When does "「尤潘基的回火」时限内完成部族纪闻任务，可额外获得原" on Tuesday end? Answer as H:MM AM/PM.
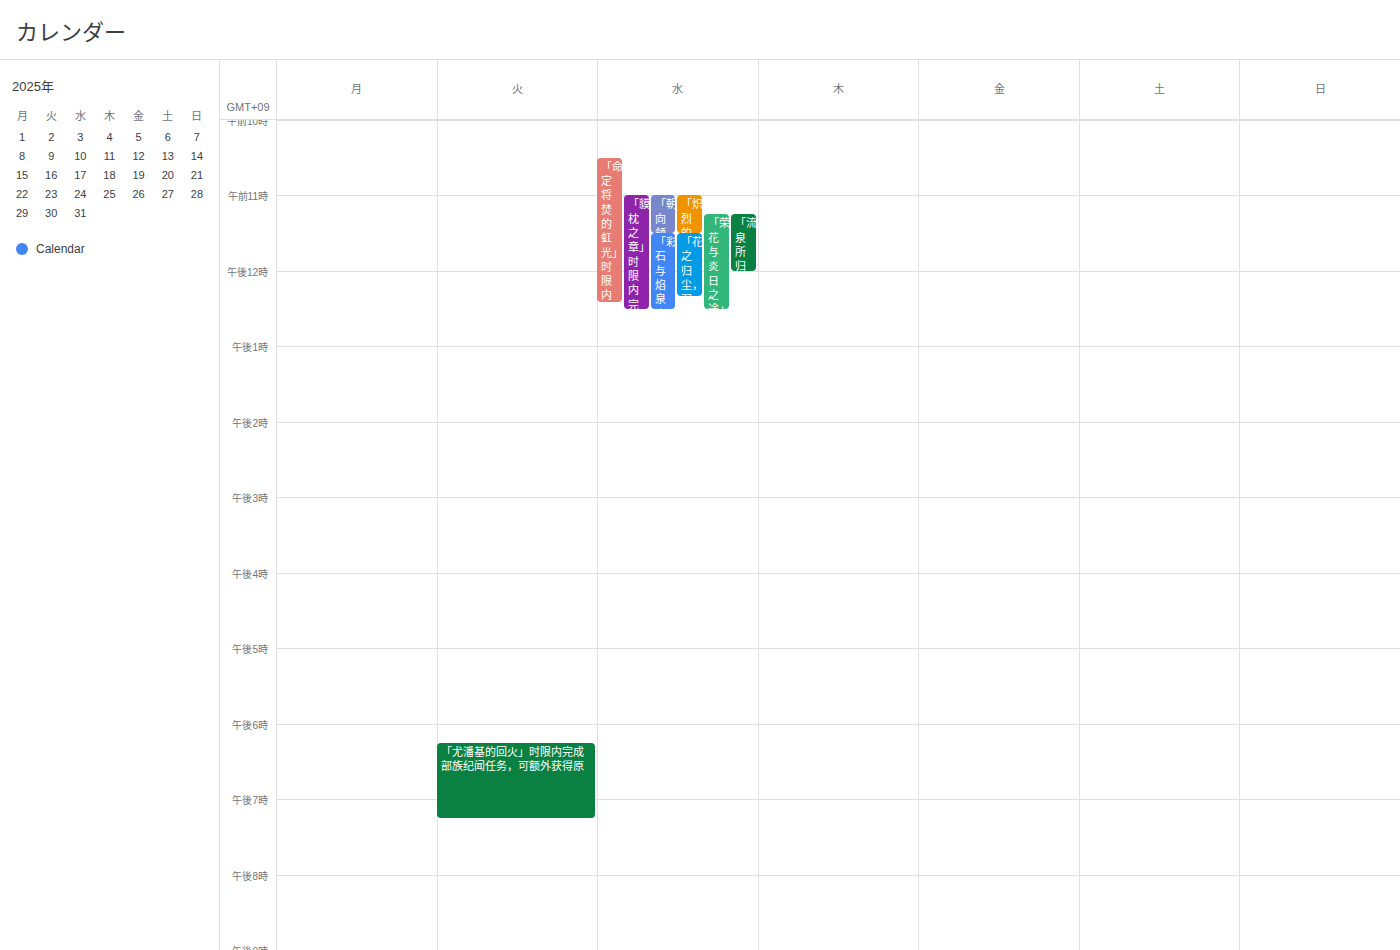
7:15 PM